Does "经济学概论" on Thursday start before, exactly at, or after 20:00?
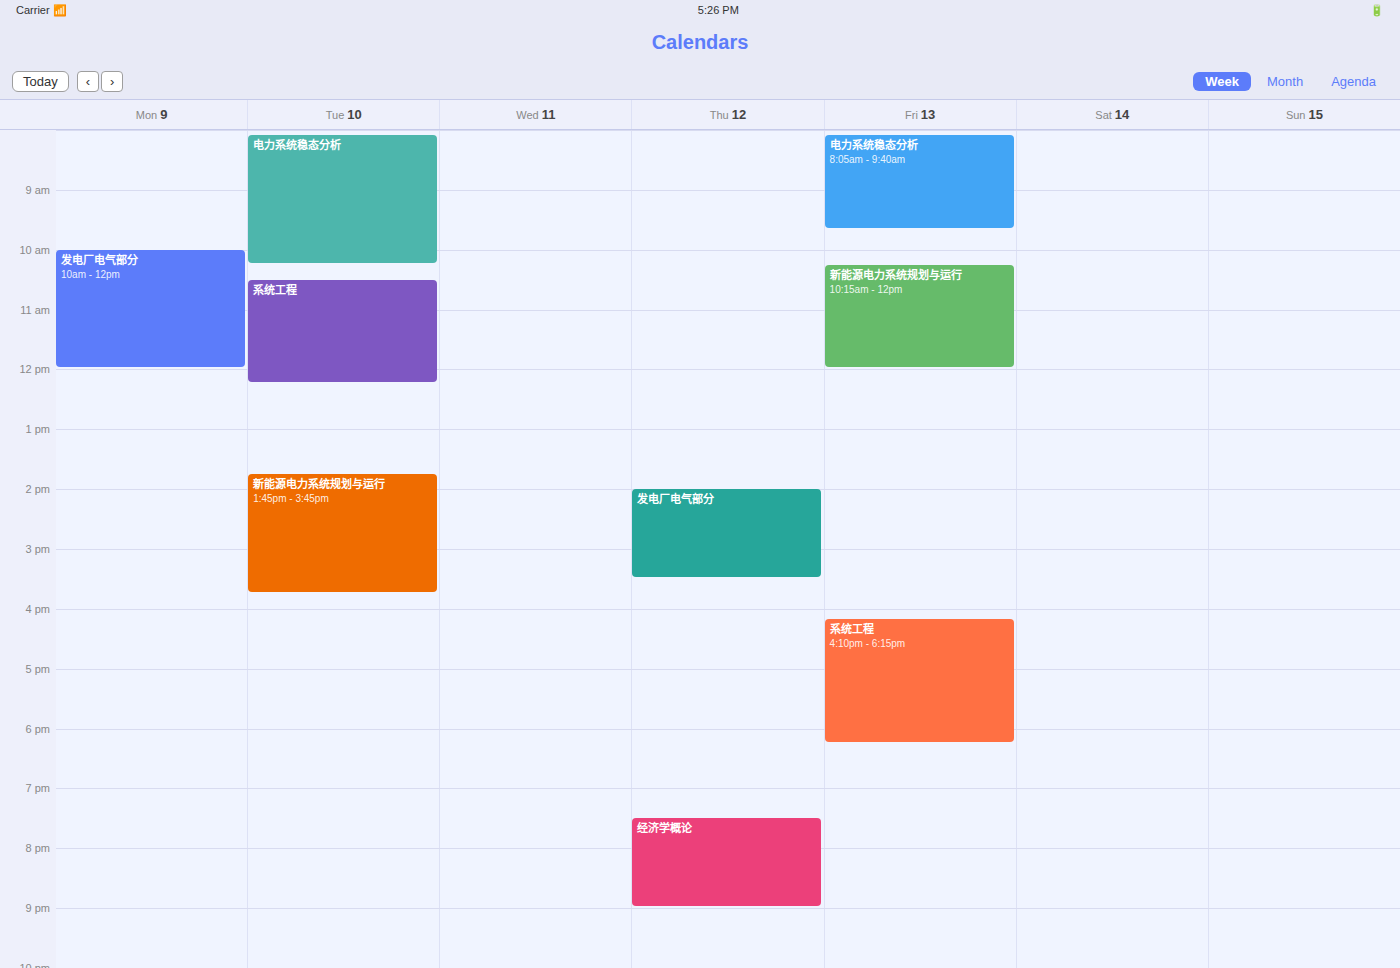
19:30 -- before 20:00, 30 minutes above the 20:00 line.